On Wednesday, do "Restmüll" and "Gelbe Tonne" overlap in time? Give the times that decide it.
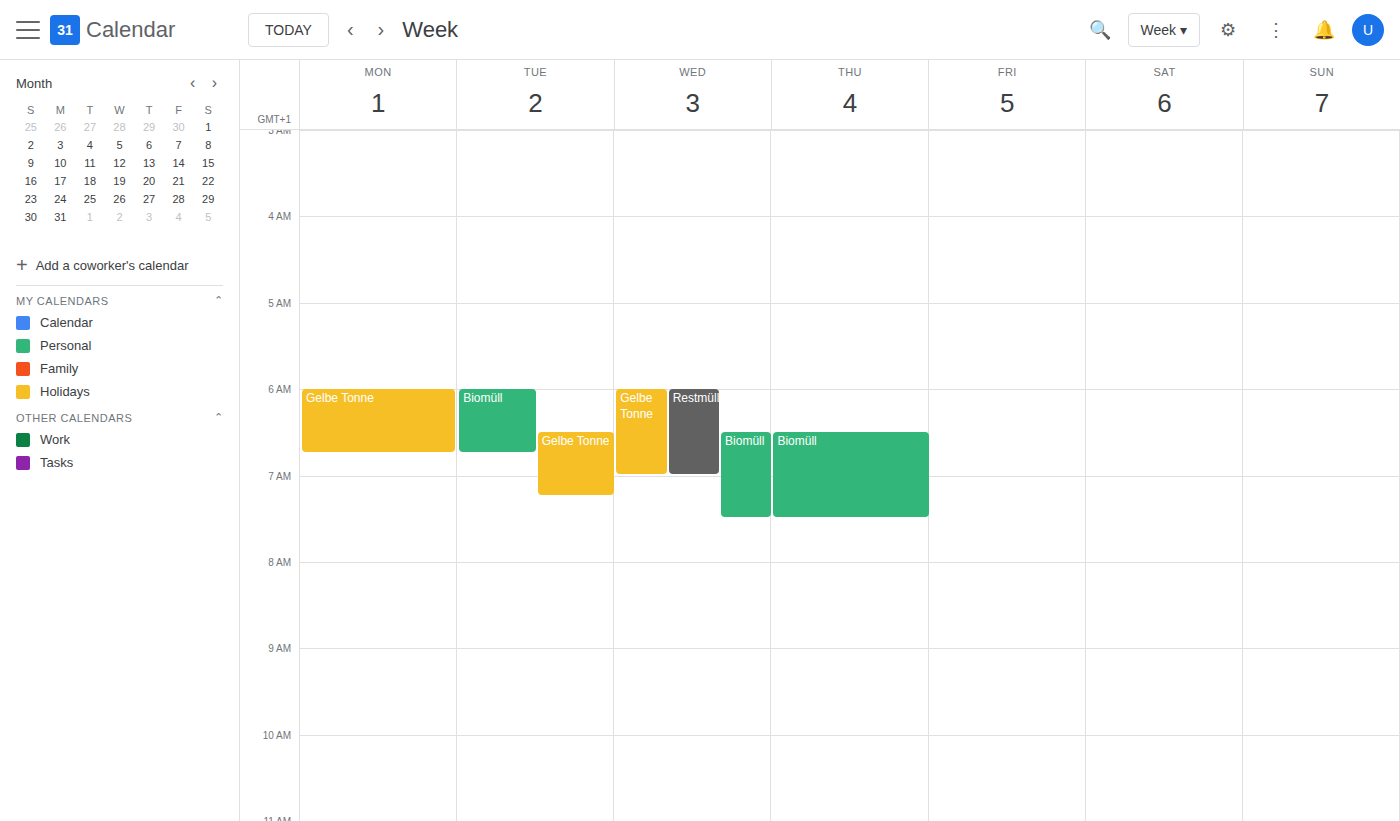
"Gelbe Tonne" runs 6:00 AM to 7:00 AM, inside "Restmüll" -- they overlap.